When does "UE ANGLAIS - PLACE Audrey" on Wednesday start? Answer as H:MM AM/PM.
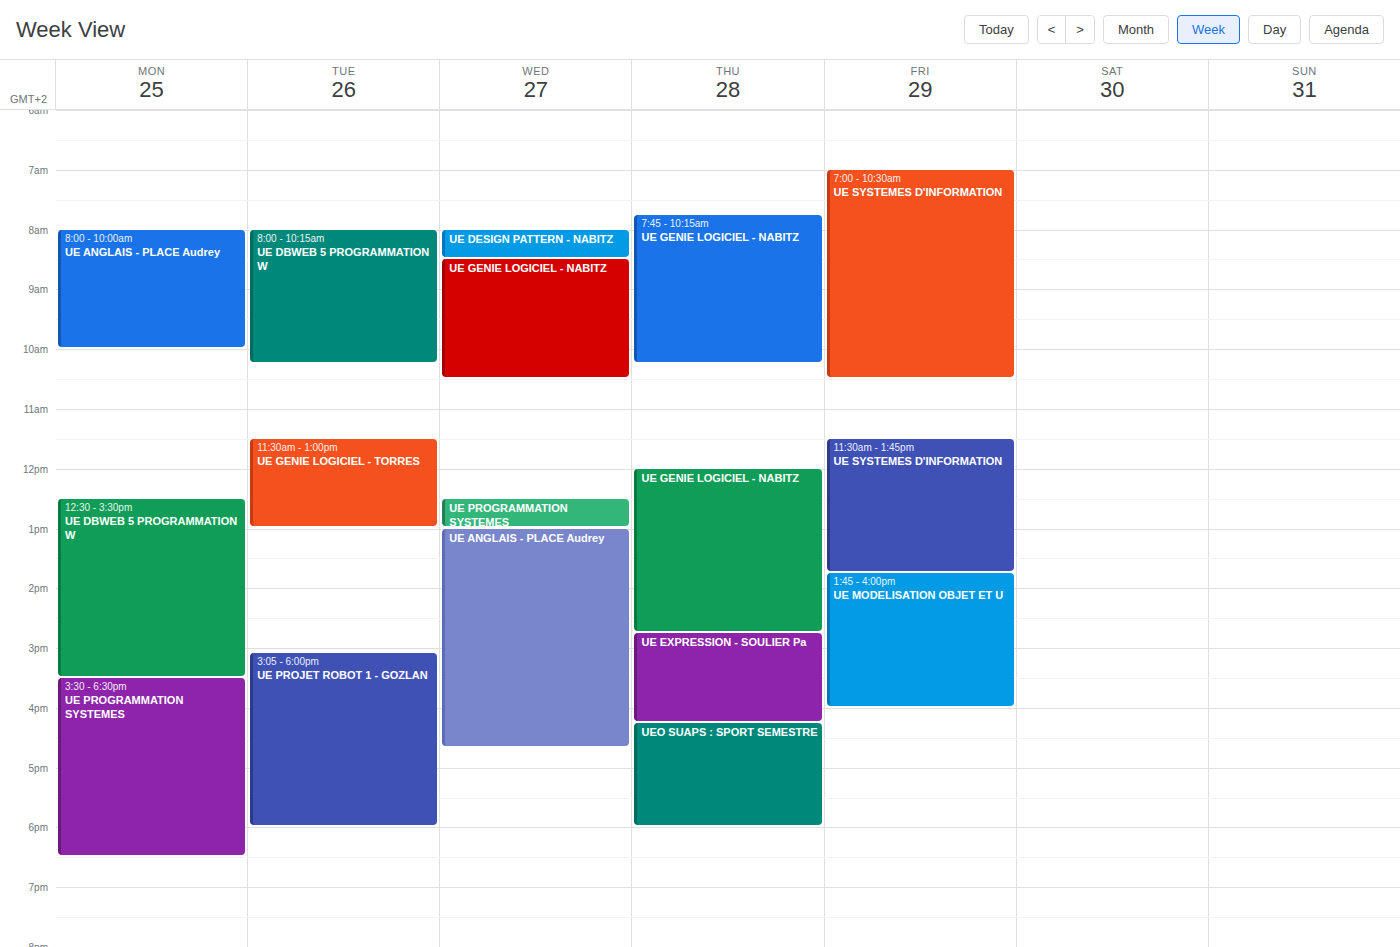
1:00 PM